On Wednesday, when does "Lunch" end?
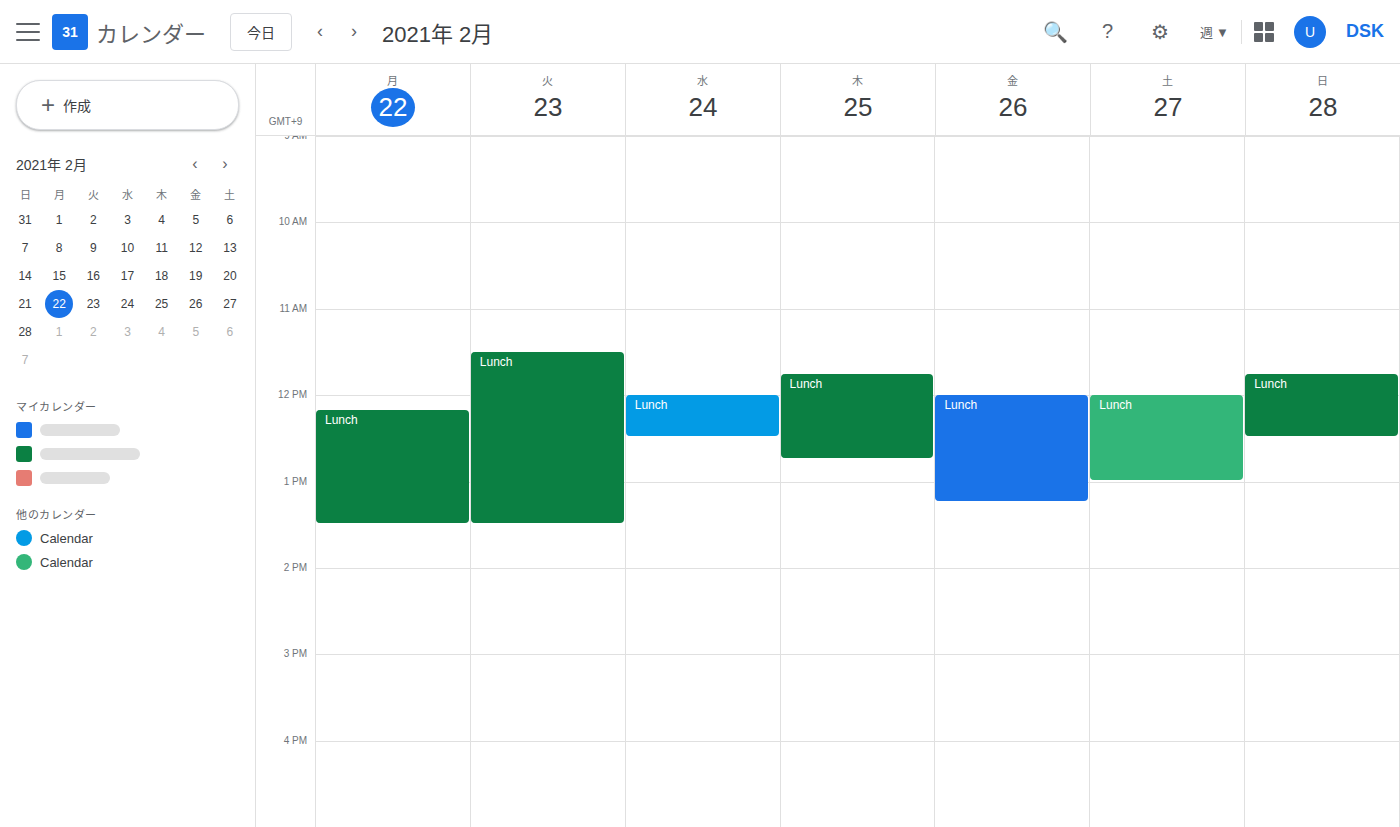
12:30 PM